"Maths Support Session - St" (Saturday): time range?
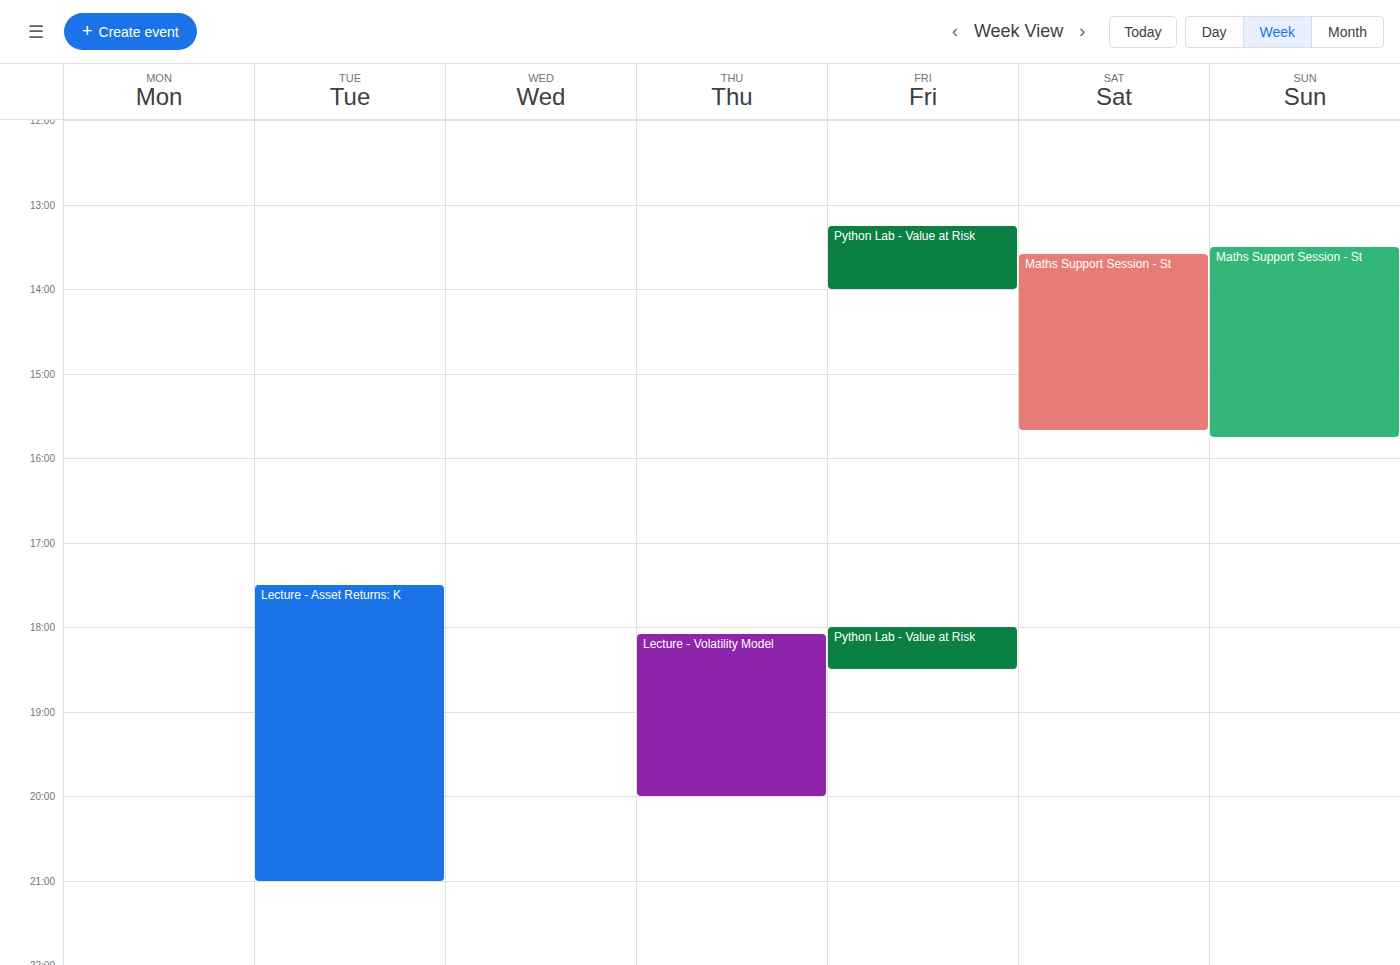
1:35 PM to 3:40 PM